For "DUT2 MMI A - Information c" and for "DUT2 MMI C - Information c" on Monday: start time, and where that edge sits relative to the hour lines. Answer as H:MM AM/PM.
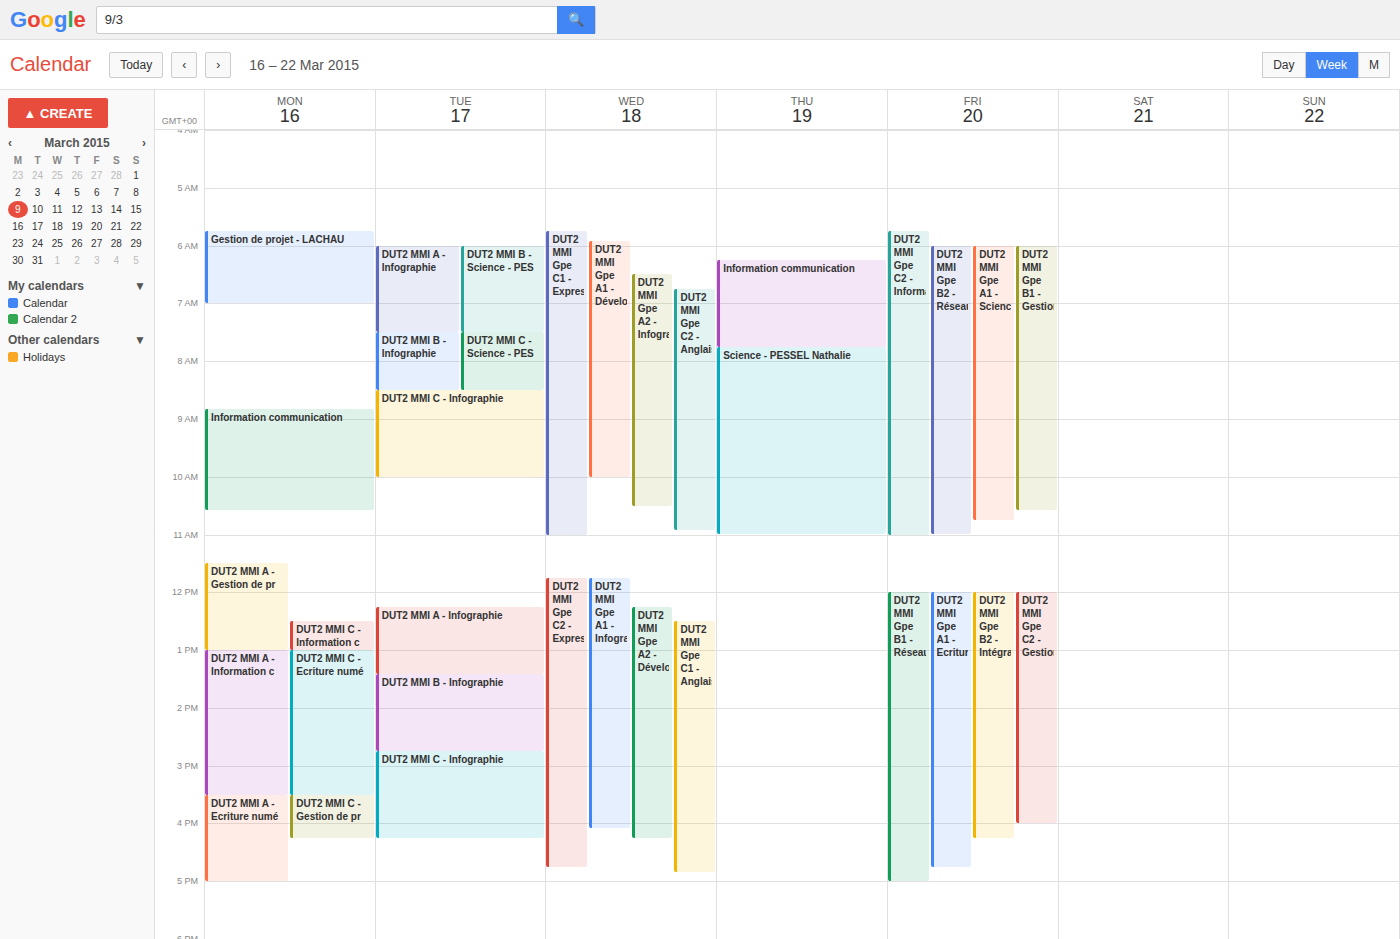
"DUT2 MMI A - Information c": 1:00 PM, exactly on the 1 PM line. "DUT2 MMI C - Information c": 12:30 PM, halfway between the 12 PM and 1 PM lines.